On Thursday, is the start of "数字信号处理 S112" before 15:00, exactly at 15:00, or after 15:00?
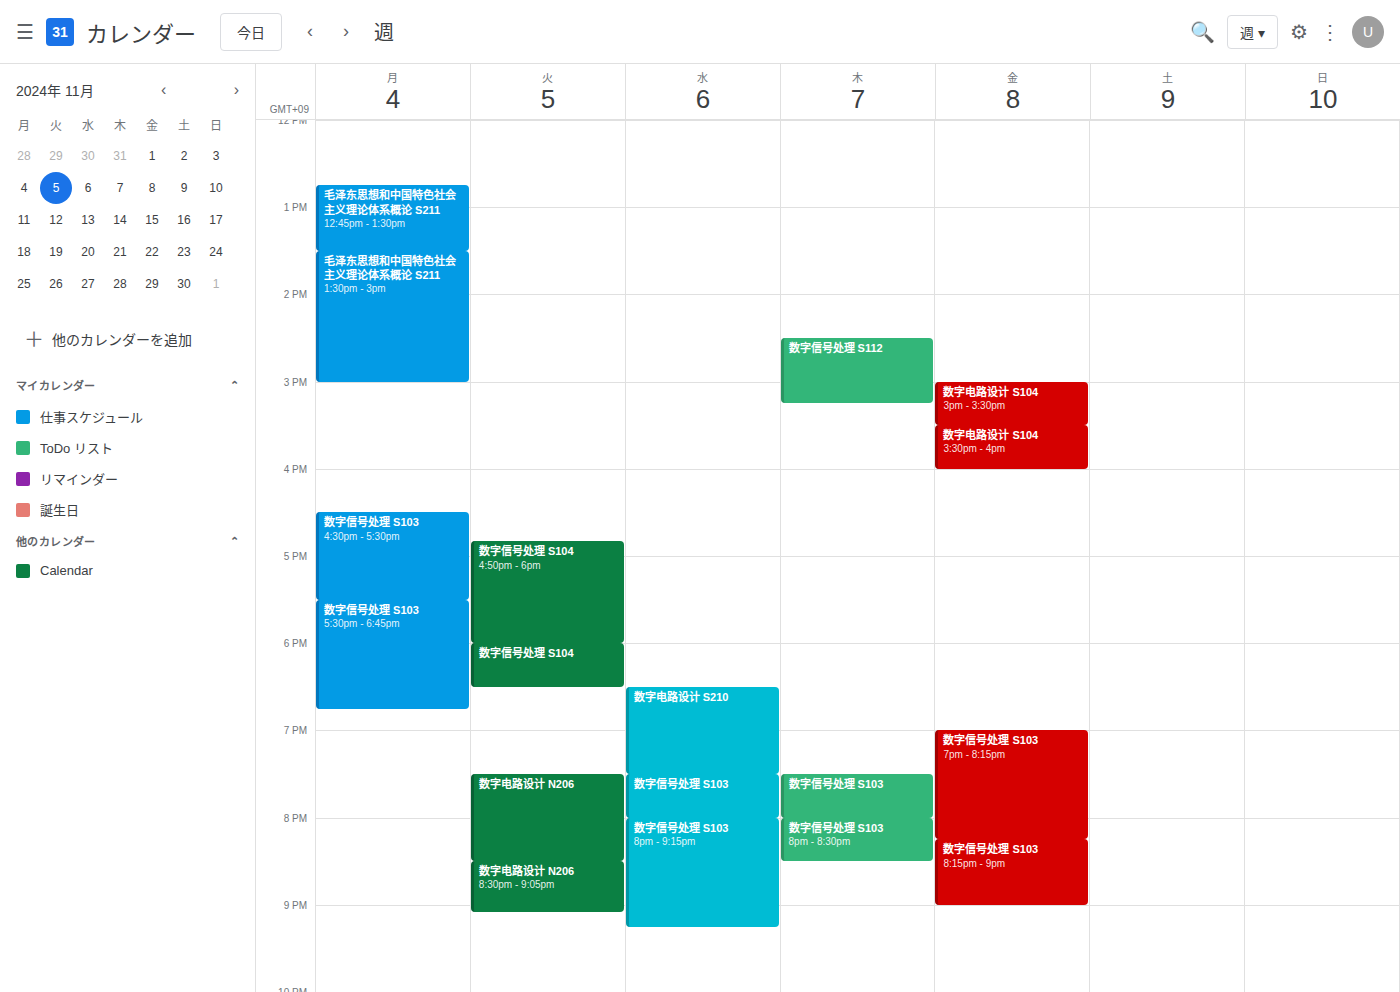
14:30 -- before 15:00, 30 minutes above the 15:00 line.